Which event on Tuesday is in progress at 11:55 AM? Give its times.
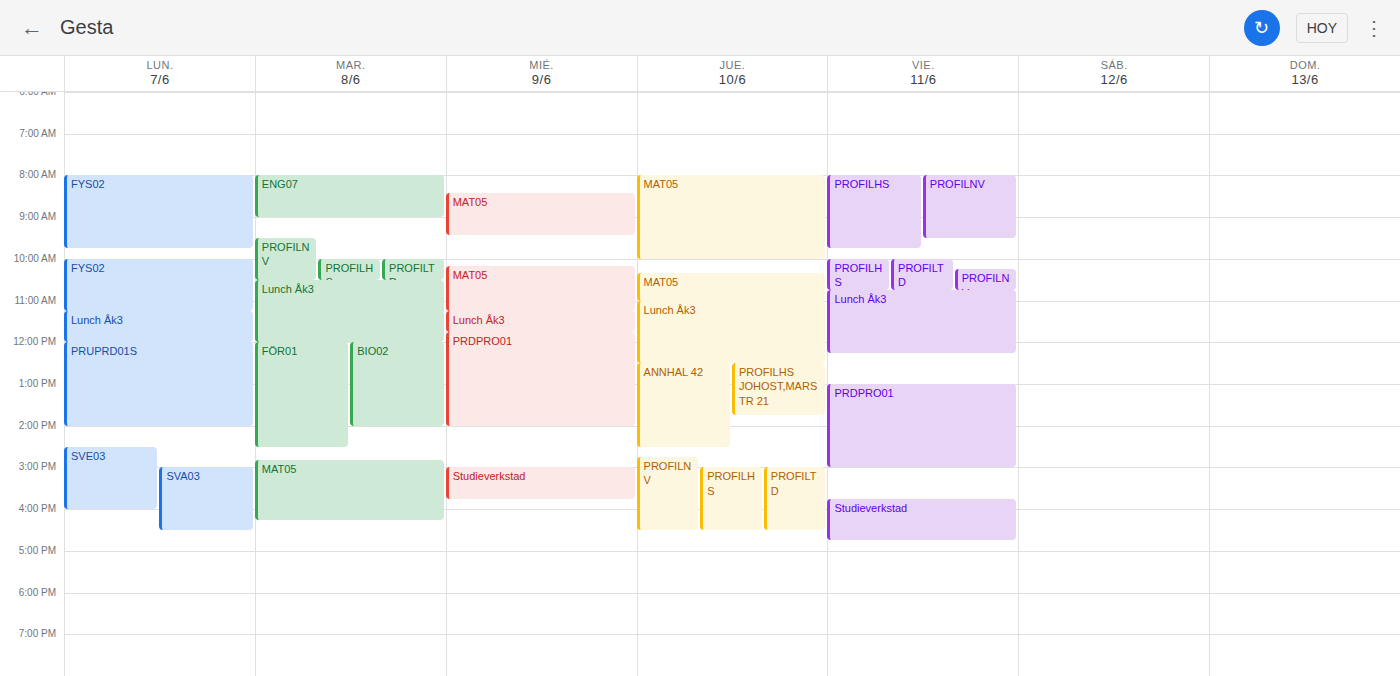
"Lunch Åk3", 10:30 AM to 12:00 PM